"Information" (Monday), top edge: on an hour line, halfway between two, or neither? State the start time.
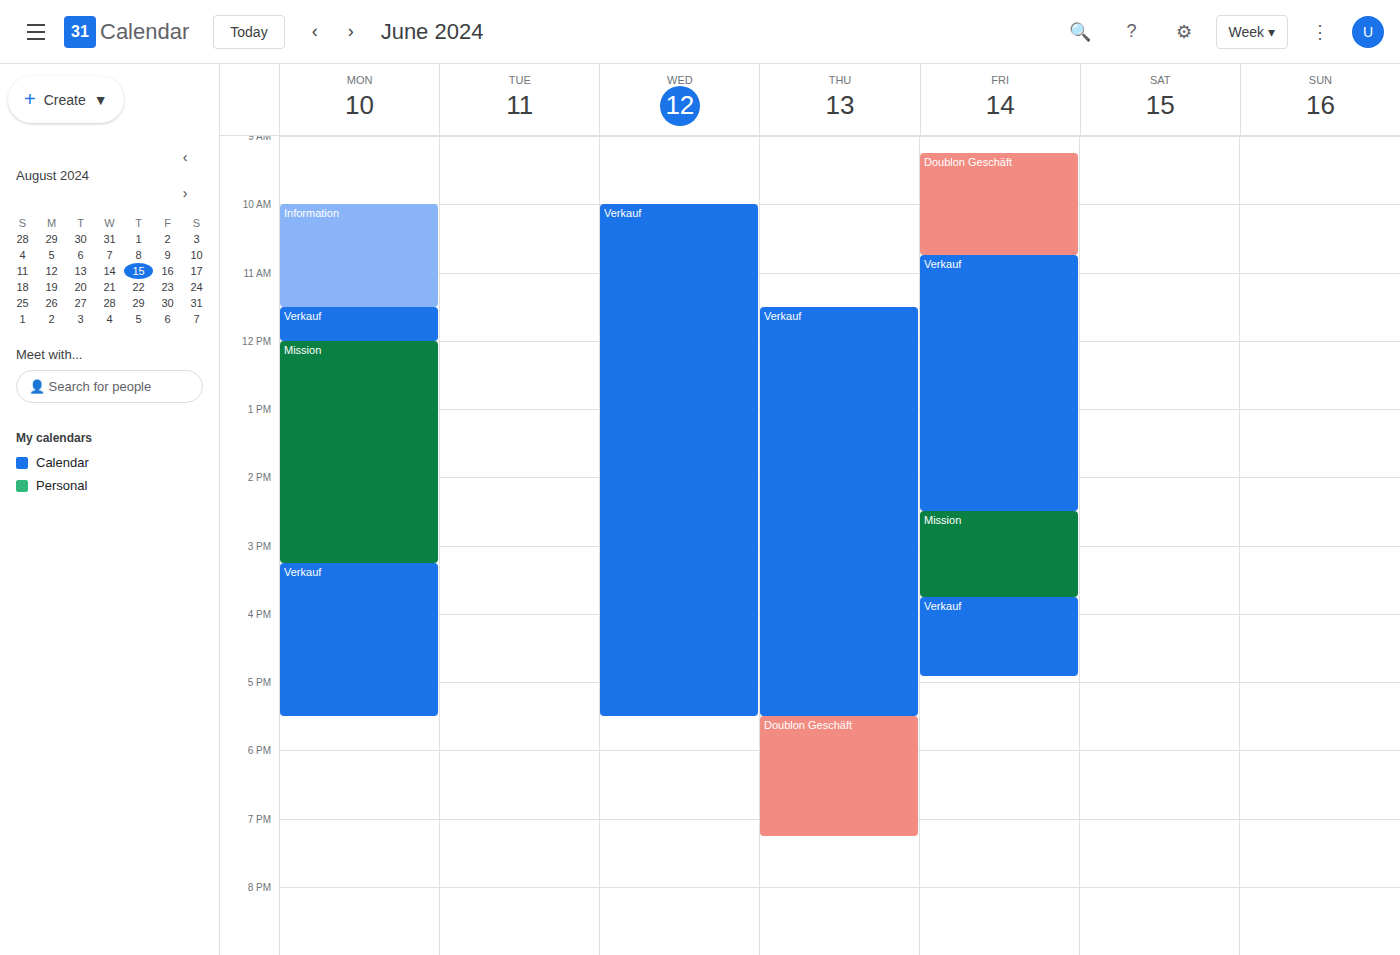
10:00 AM -- exactly on the 10 AM line.